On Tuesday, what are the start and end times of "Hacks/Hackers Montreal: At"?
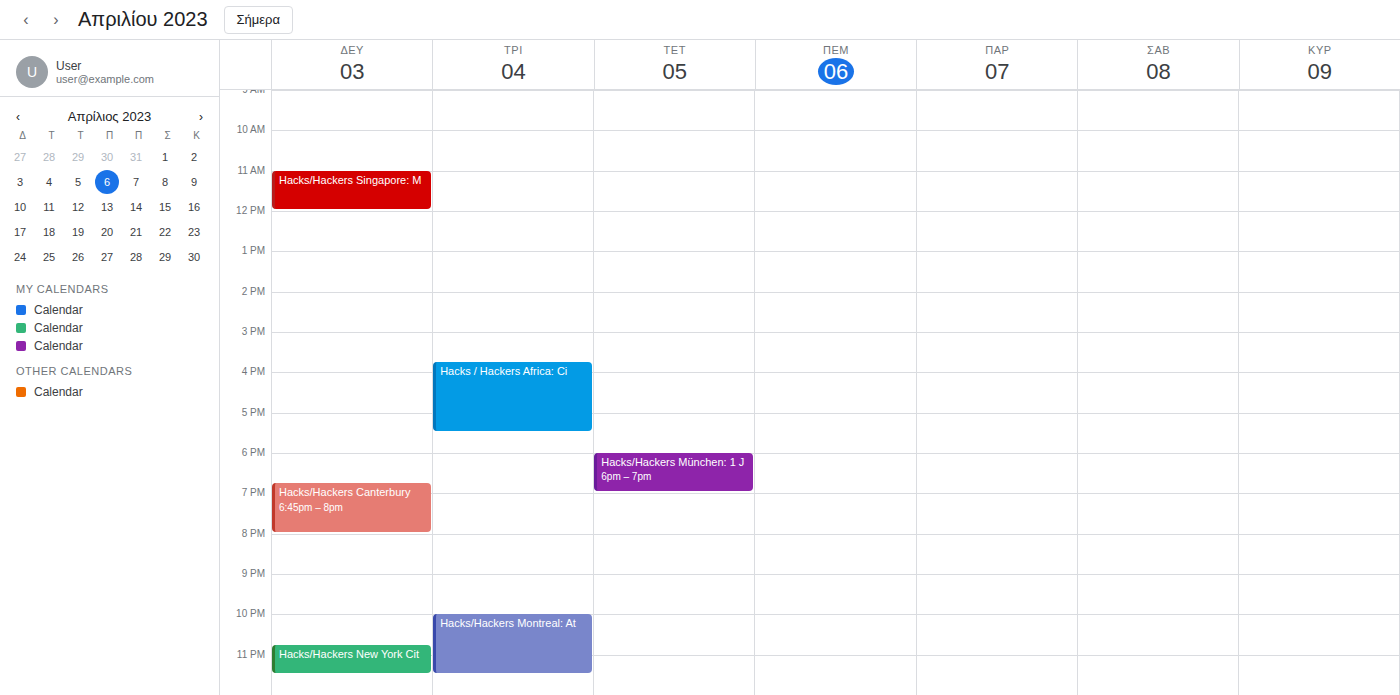
10:00 PM to 11:30 PM